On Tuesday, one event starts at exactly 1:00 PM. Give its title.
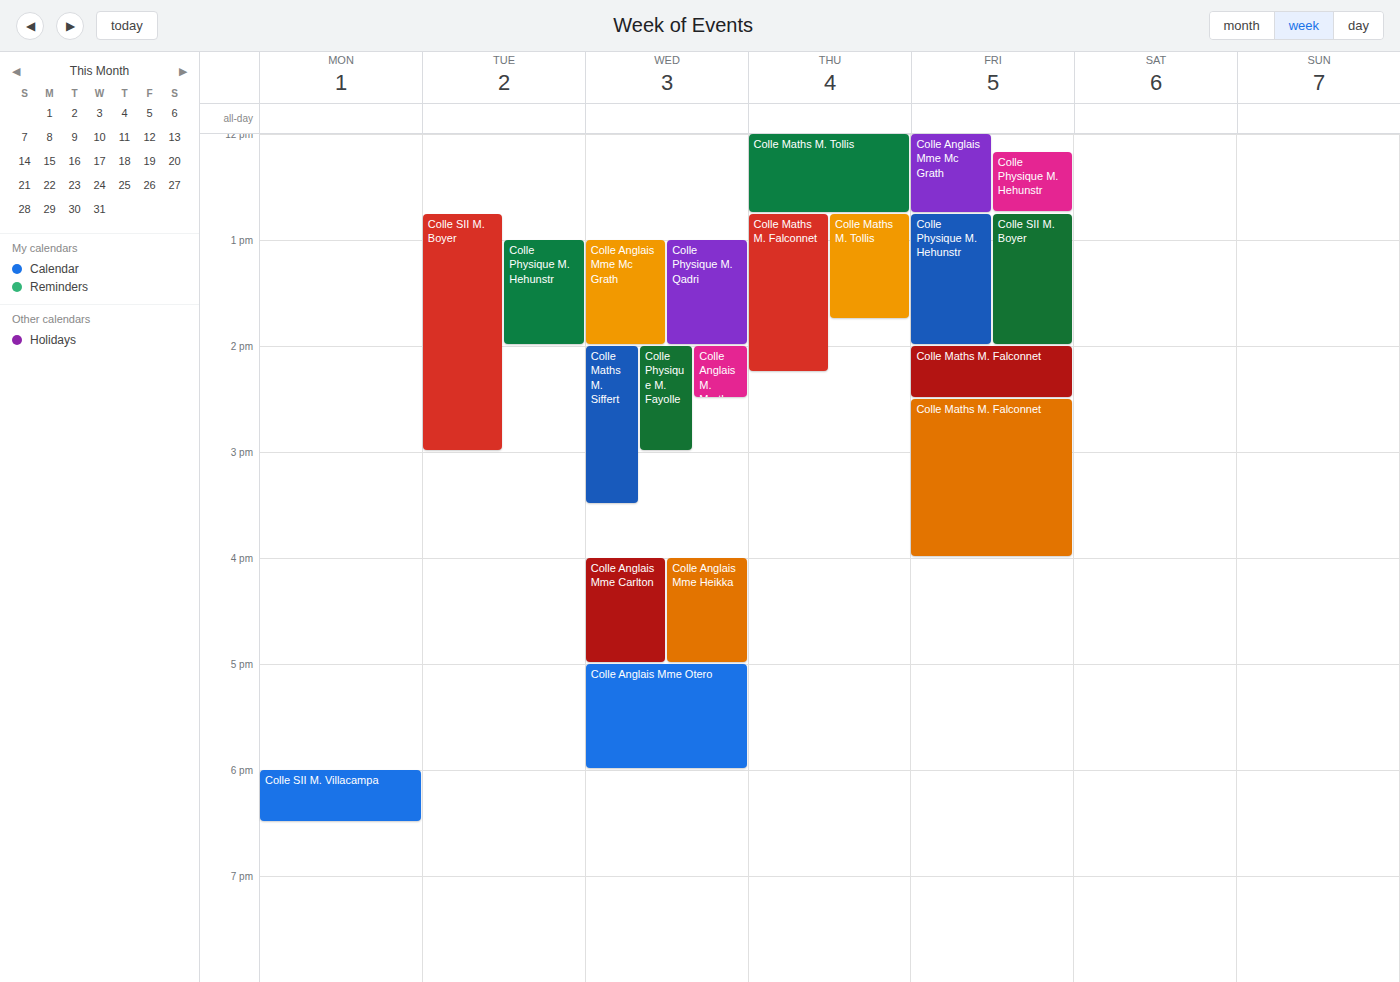
"Colle Physique M. Hehunstr"